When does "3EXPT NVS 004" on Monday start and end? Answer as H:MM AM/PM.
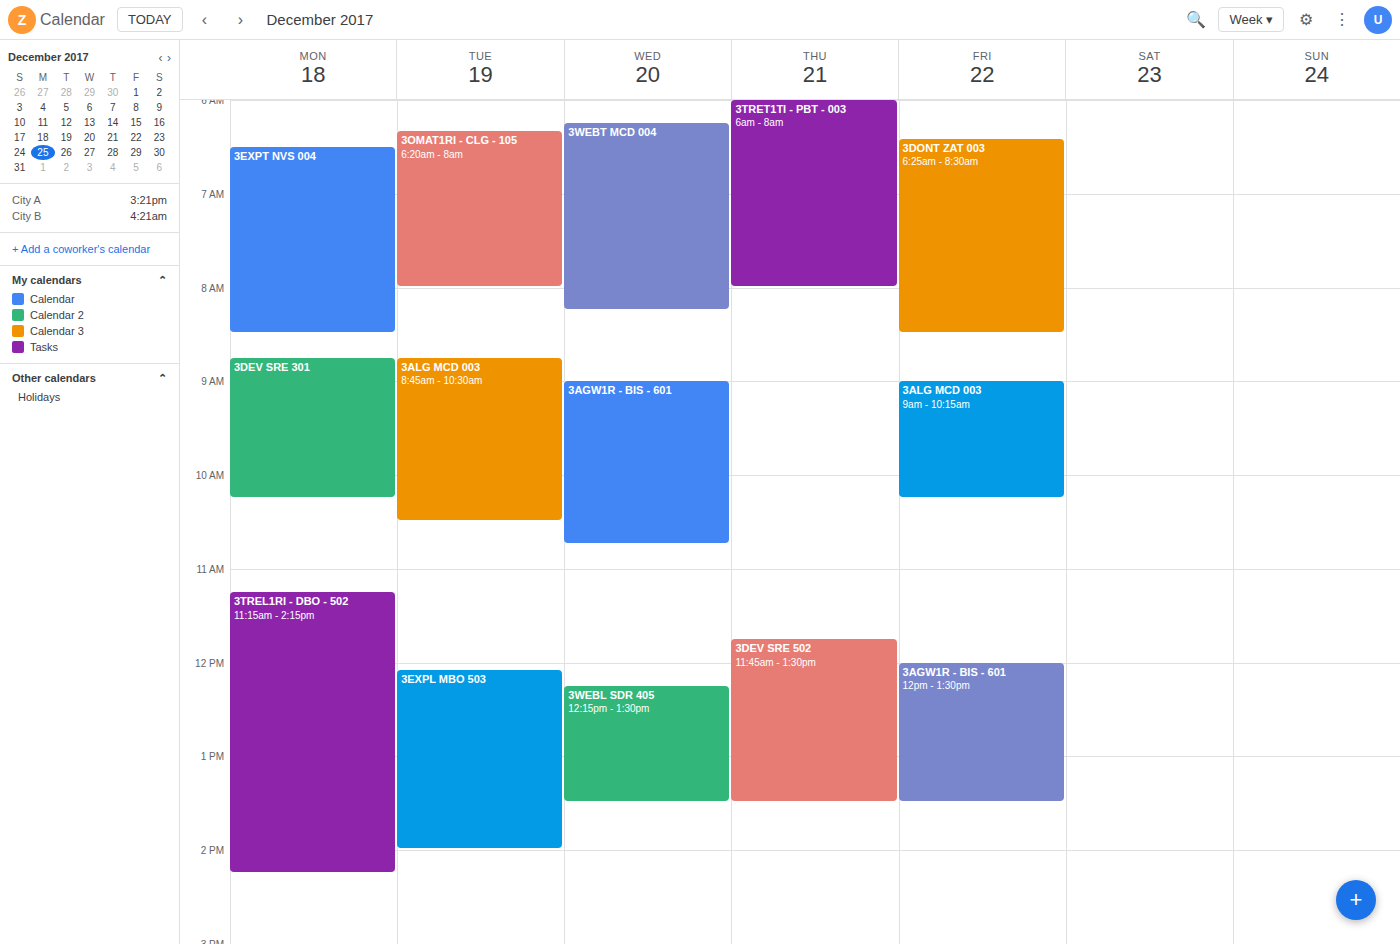
6:30 AM to 8:30 AM